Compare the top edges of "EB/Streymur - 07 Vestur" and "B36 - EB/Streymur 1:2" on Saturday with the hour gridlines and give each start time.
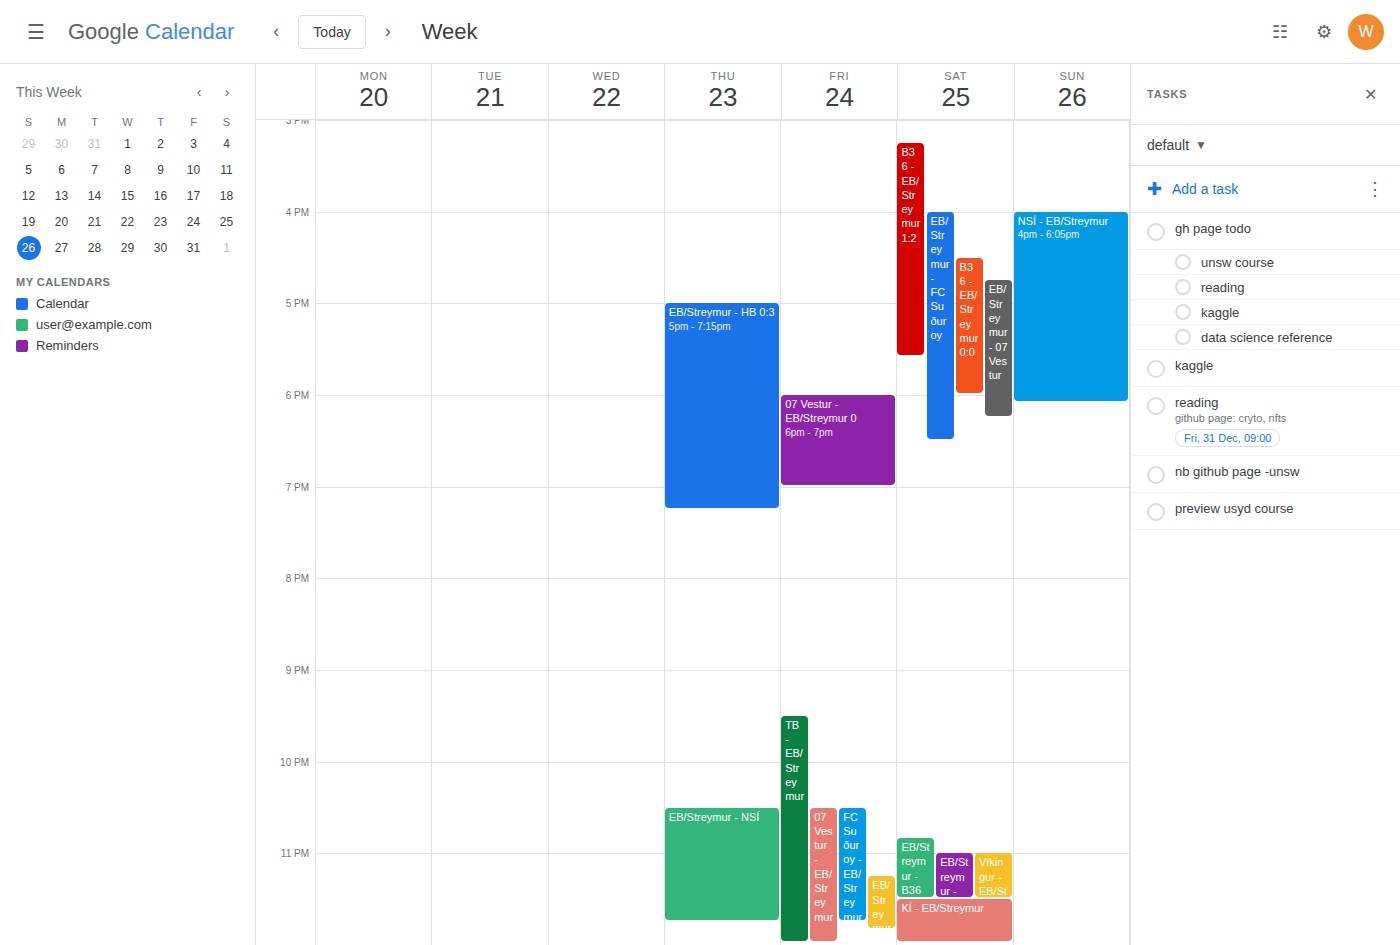
"EB/Streymur - 07 Vestur": 16:45, neither: three quarters of the way from the 16:00 line to the 17:00 line. "B36 - EB/Streymur 1:2": 15:15, neither: a quarter of the way from the 15:00 line to the 16:00 line.